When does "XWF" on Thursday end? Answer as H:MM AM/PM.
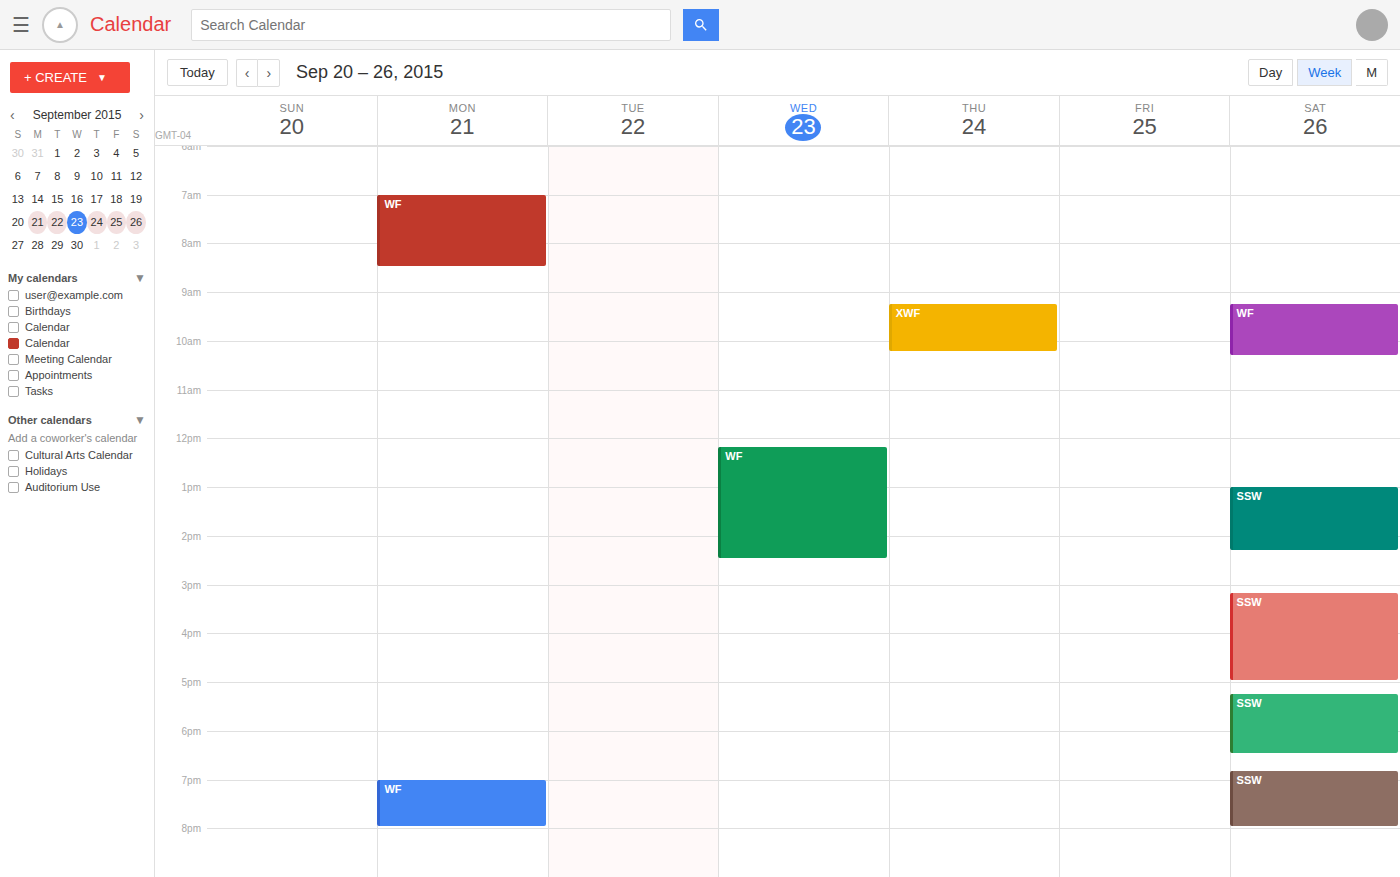
10:15 AM